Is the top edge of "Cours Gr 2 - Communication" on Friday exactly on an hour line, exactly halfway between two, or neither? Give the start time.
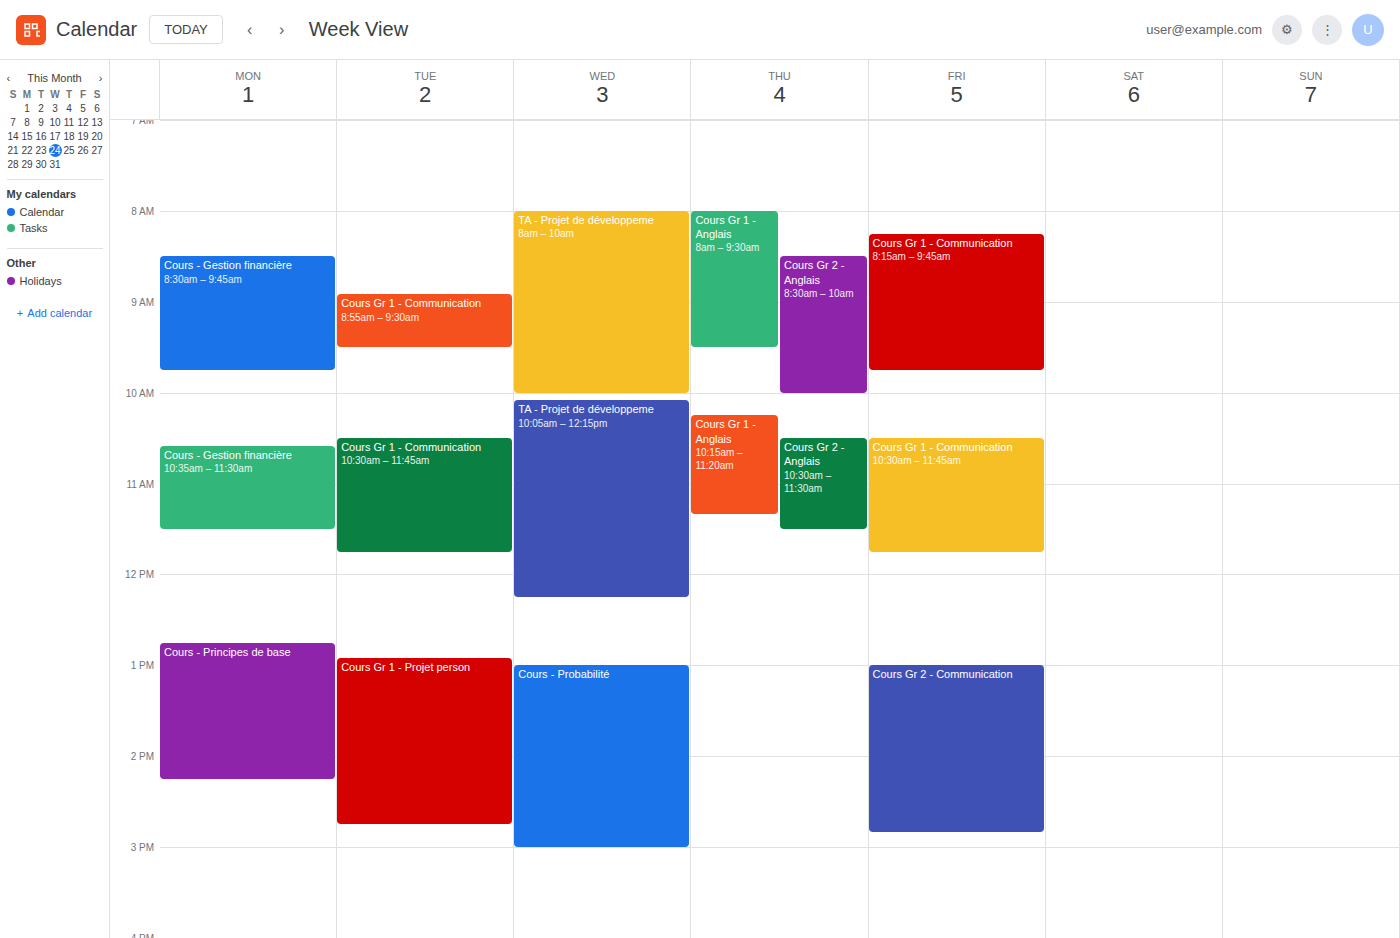
1:00 PM -- exactly on the 1 PM line.